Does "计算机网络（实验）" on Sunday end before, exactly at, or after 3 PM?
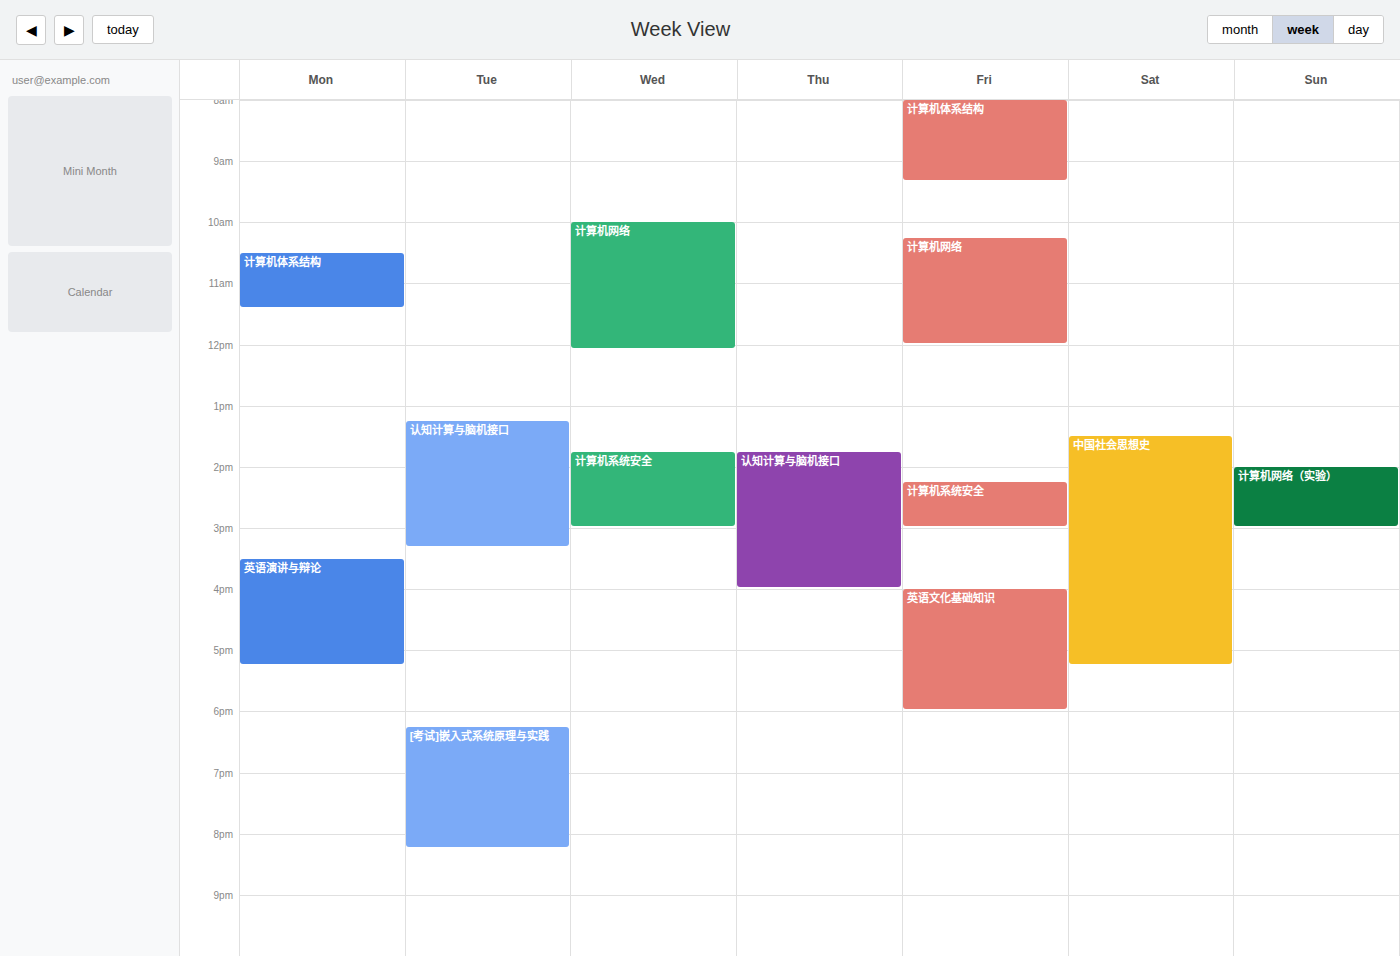
3:00 PM -- exactly at 3 PM, on the 3 PM line.